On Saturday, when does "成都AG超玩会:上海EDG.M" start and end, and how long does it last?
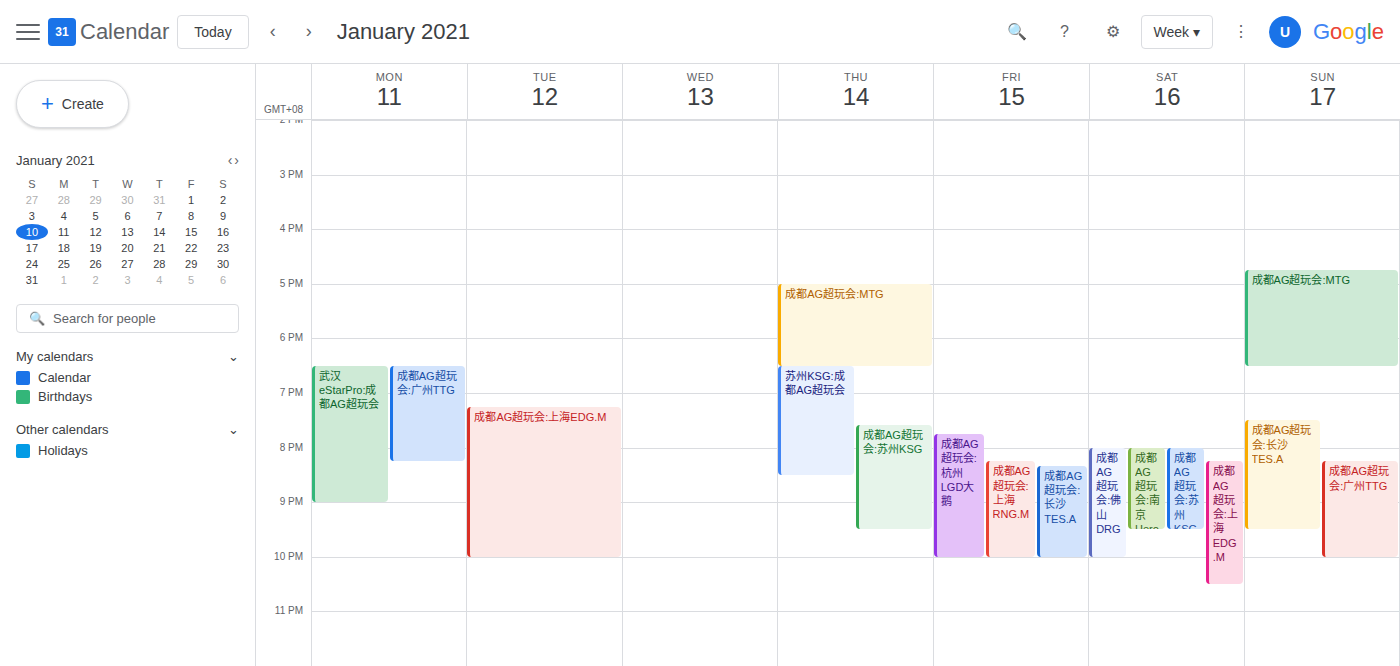
20:15 to 22:30, 2 hours 15 minutes